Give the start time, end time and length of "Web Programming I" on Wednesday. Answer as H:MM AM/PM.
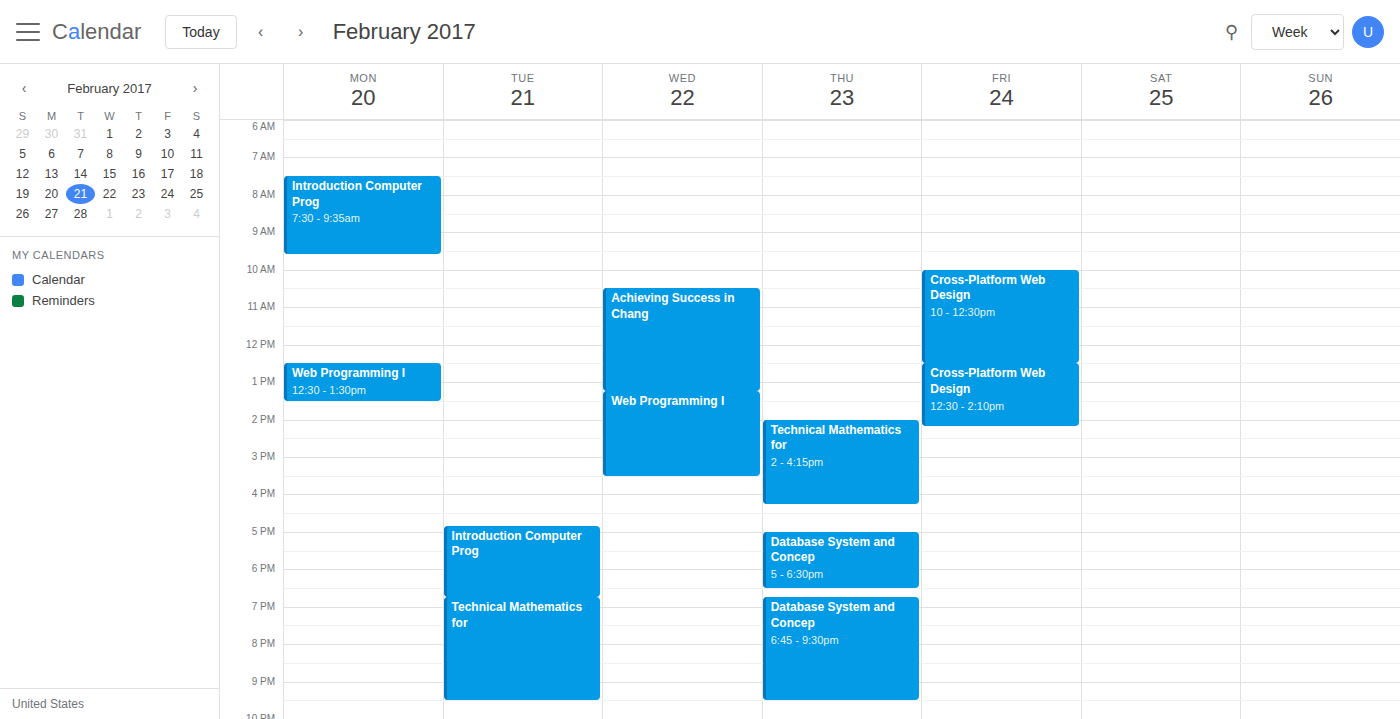
1:15 PM to 3:30 PM, 2 hours 15 minutes